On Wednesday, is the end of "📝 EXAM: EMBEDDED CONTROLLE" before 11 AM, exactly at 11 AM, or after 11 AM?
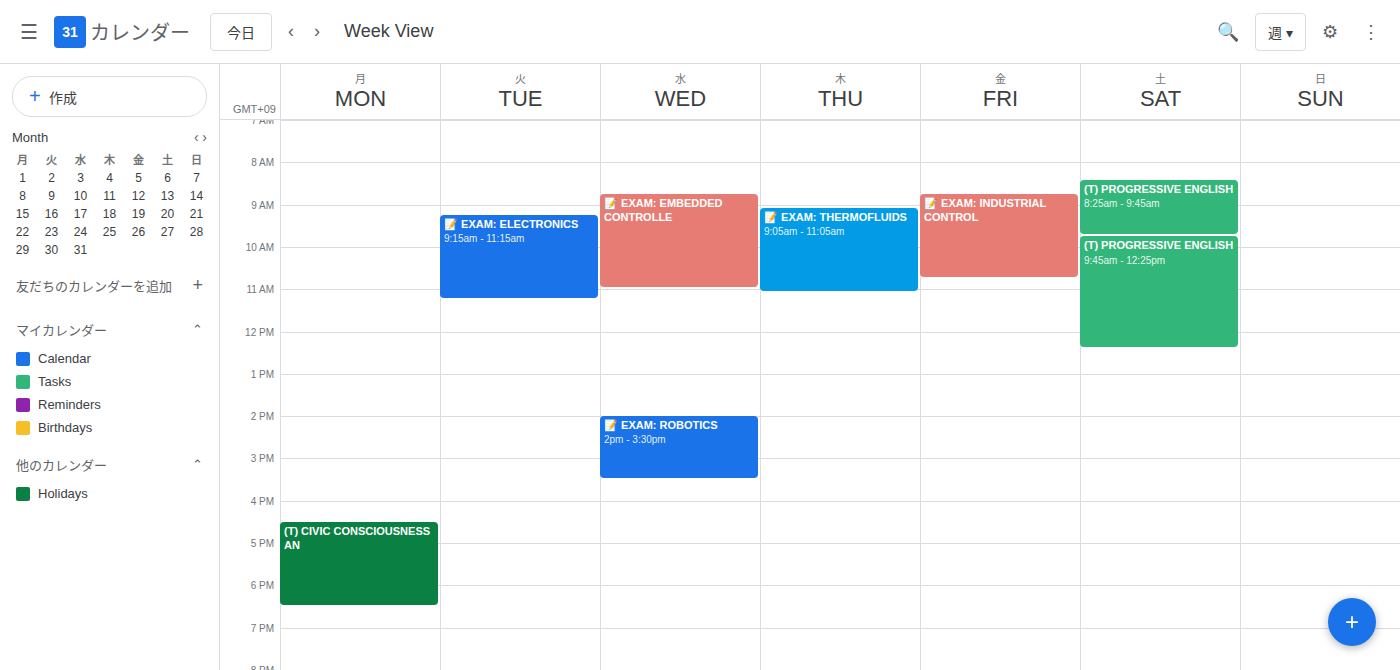
11:00 AM -- exactly at 11 AM, on the 11 AM line.